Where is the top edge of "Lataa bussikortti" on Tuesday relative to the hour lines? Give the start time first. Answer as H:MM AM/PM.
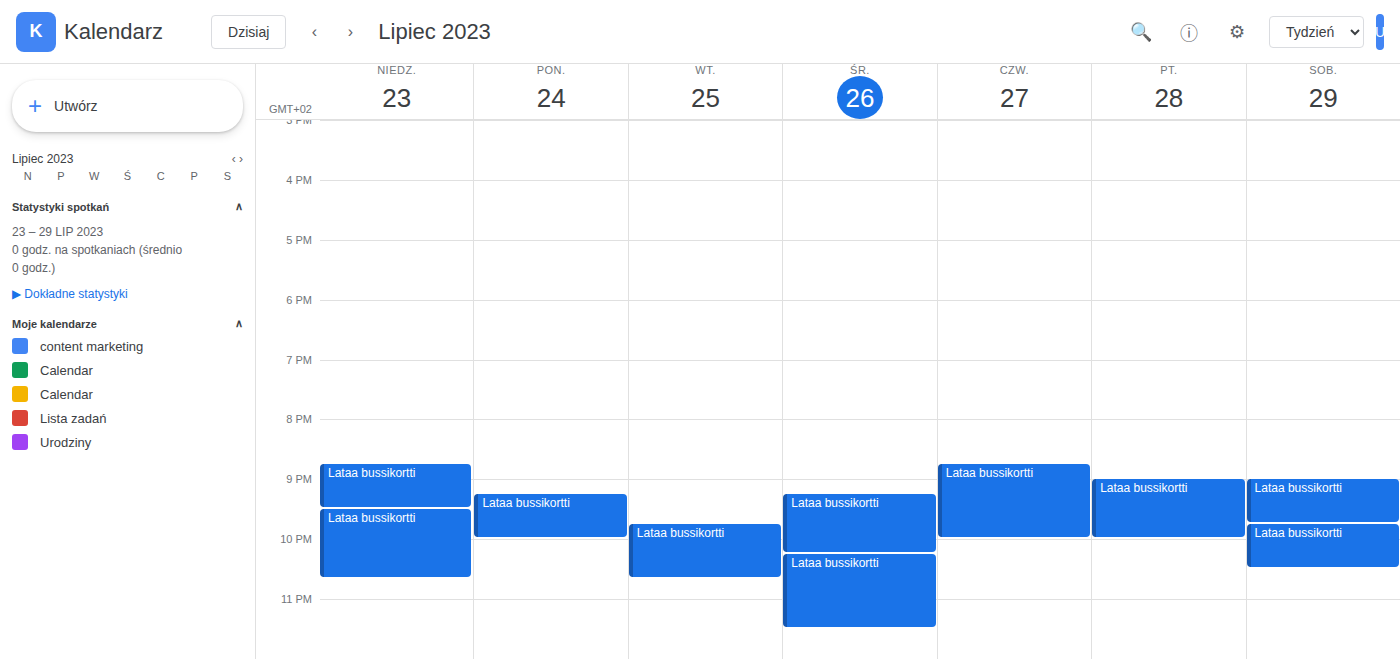
9:45 PM -- neither: three quarters of the way from the 9 PM line to the 10 PM line.